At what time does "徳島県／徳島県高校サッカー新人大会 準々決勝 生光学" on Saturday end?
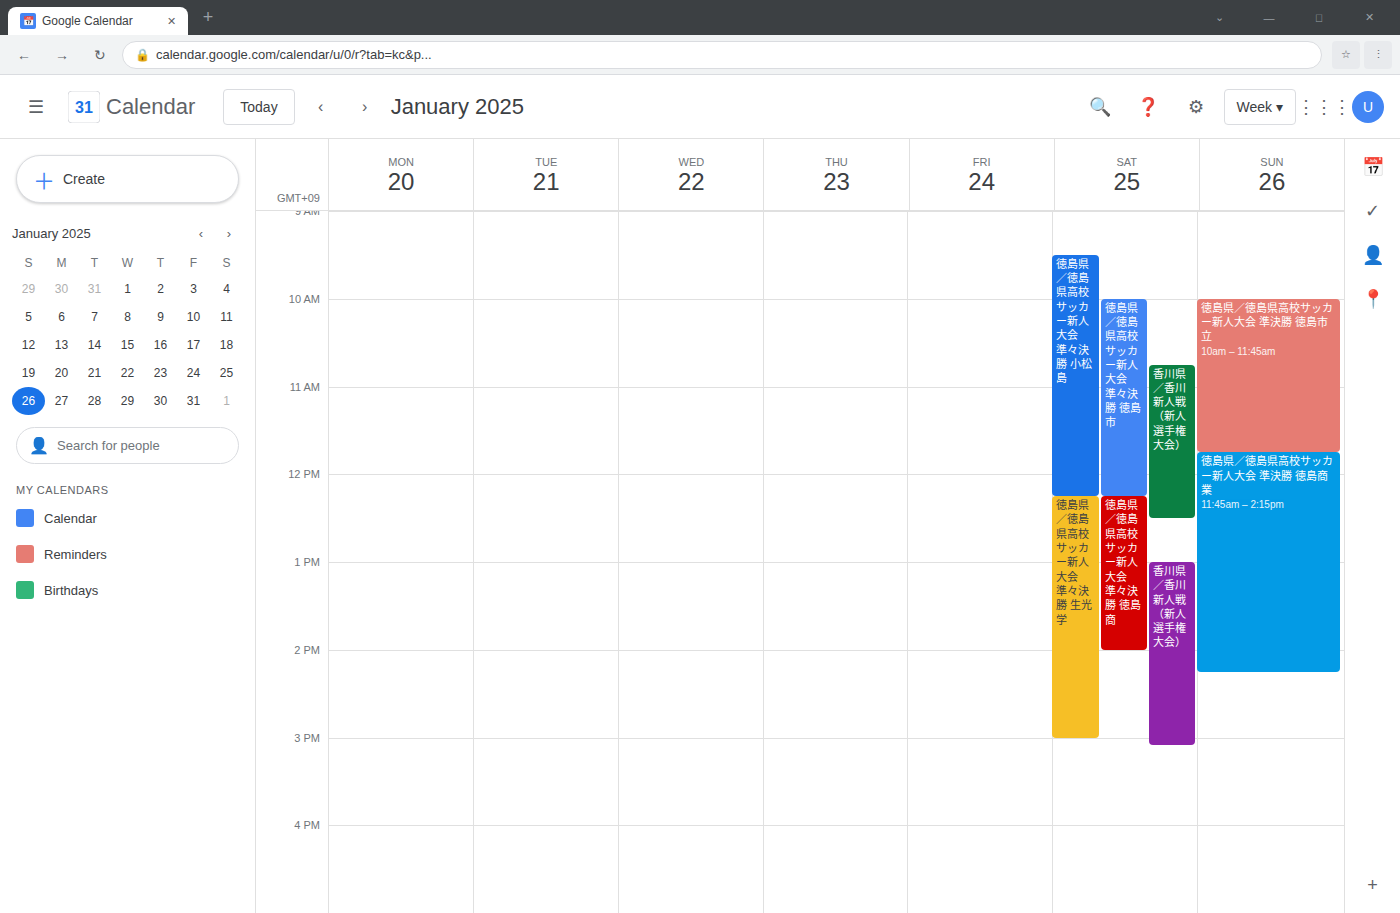
3:00 PM